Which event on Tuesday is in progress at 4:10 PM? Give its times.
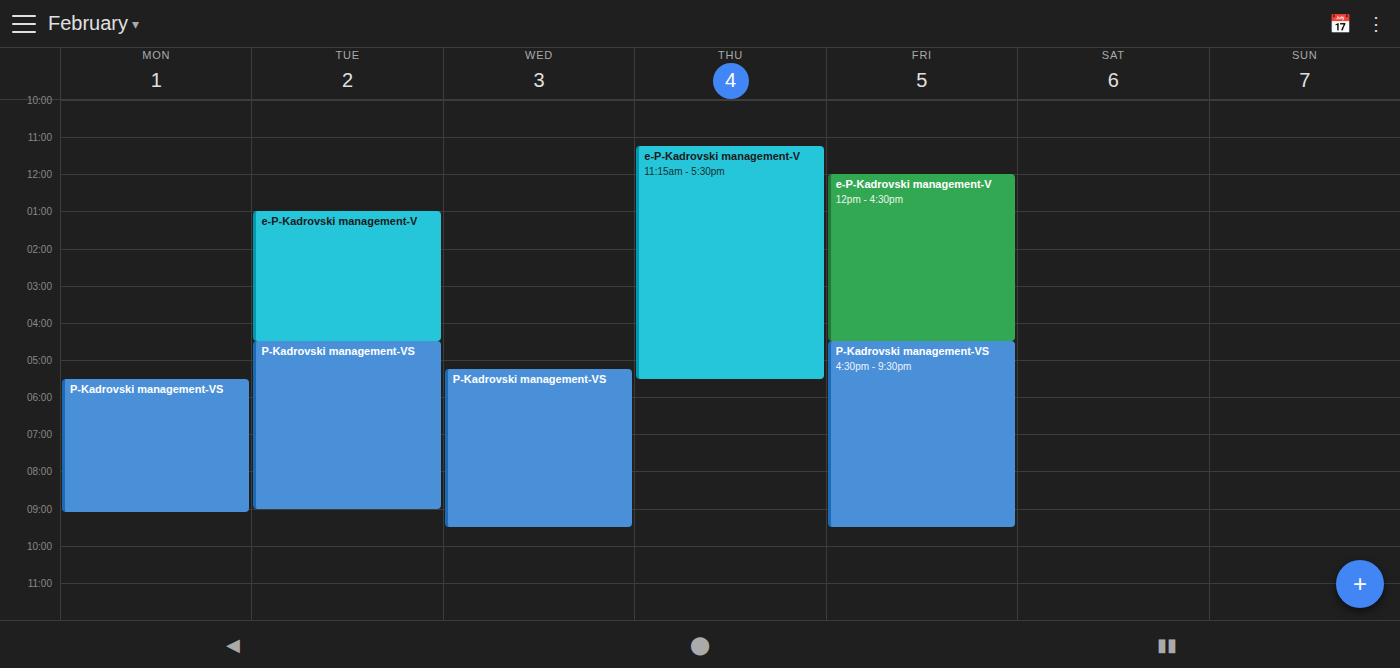
"e-P-Kadrovski management-V", 1:00 PM to 4:30 PM